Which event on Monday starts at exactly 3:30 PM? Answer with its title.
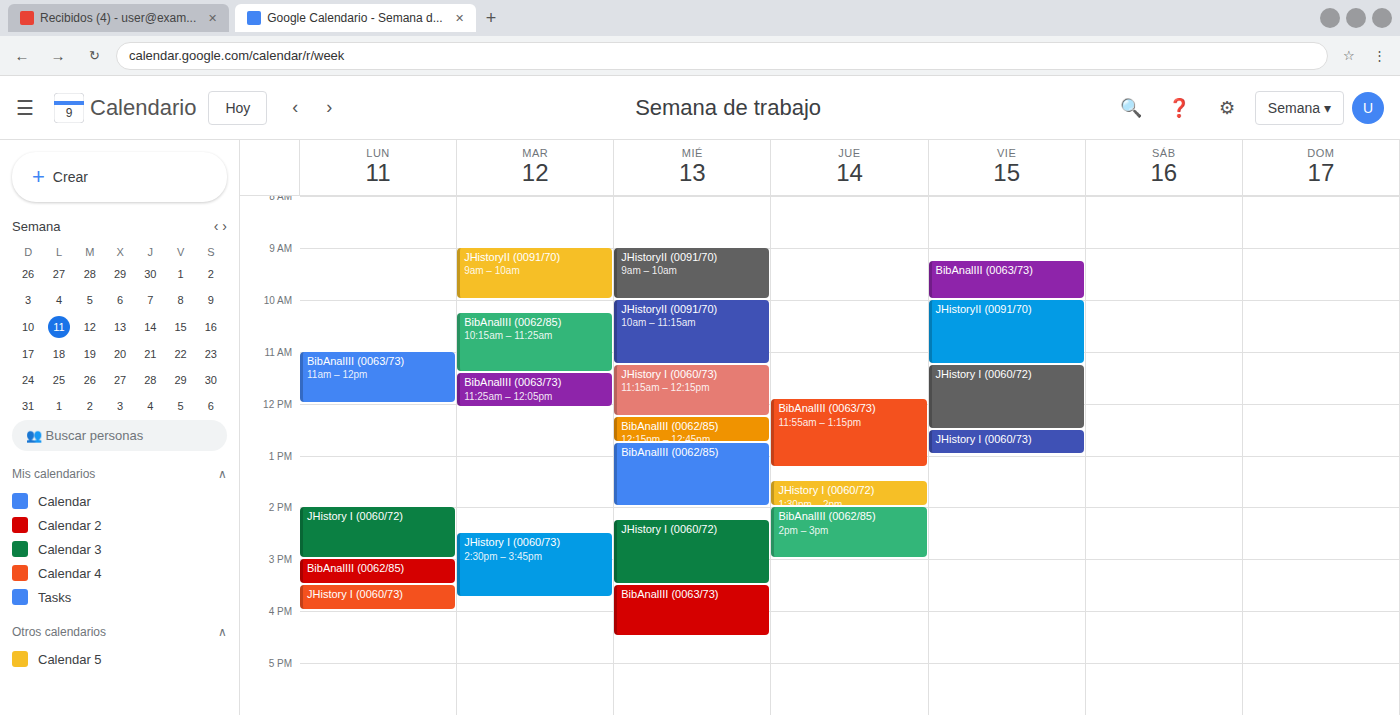
"JHistory I (0060/73)"